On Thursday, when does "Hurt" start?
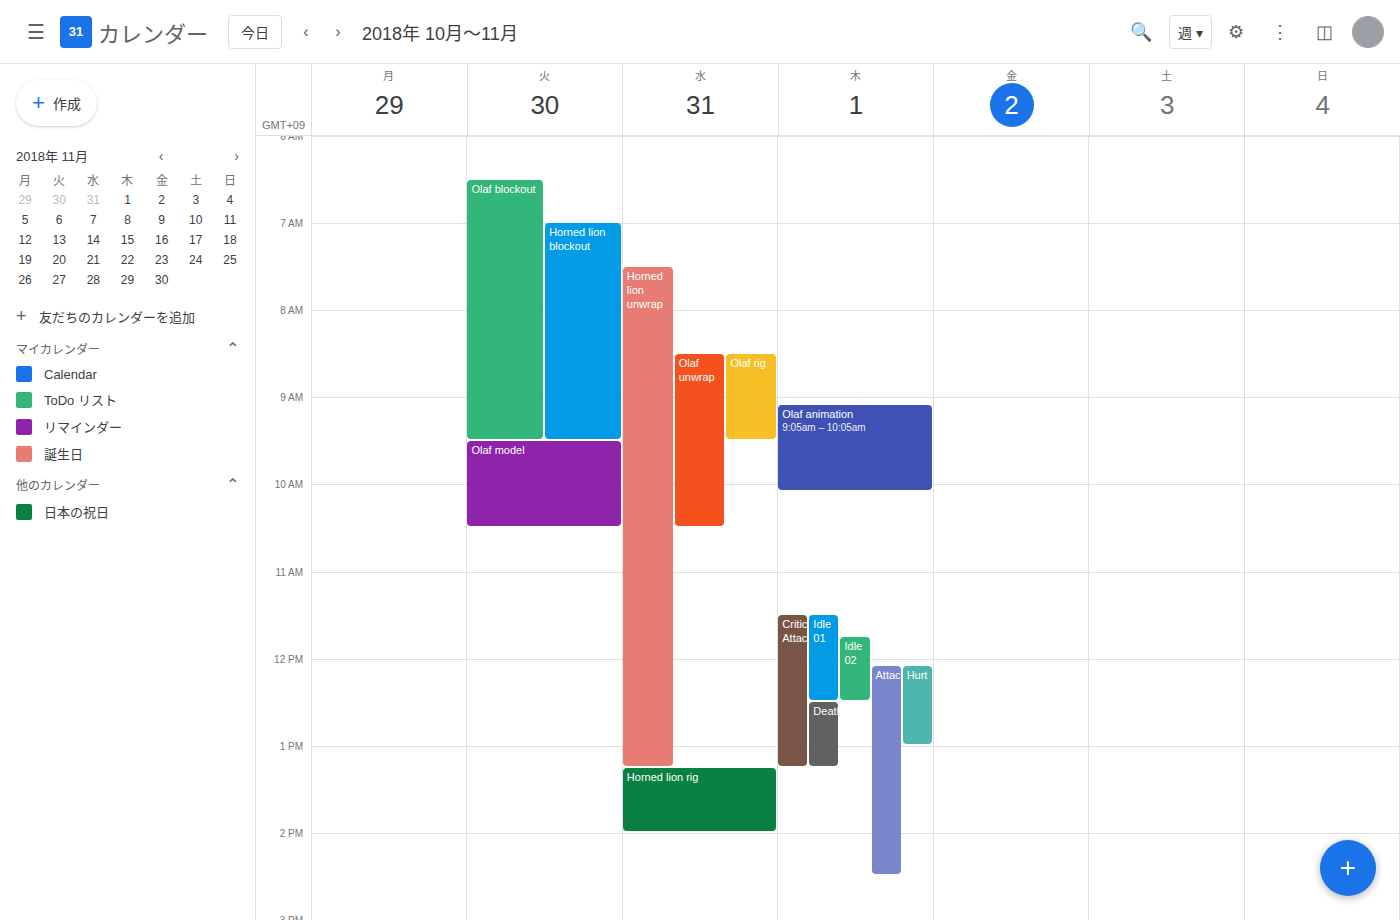
12:05